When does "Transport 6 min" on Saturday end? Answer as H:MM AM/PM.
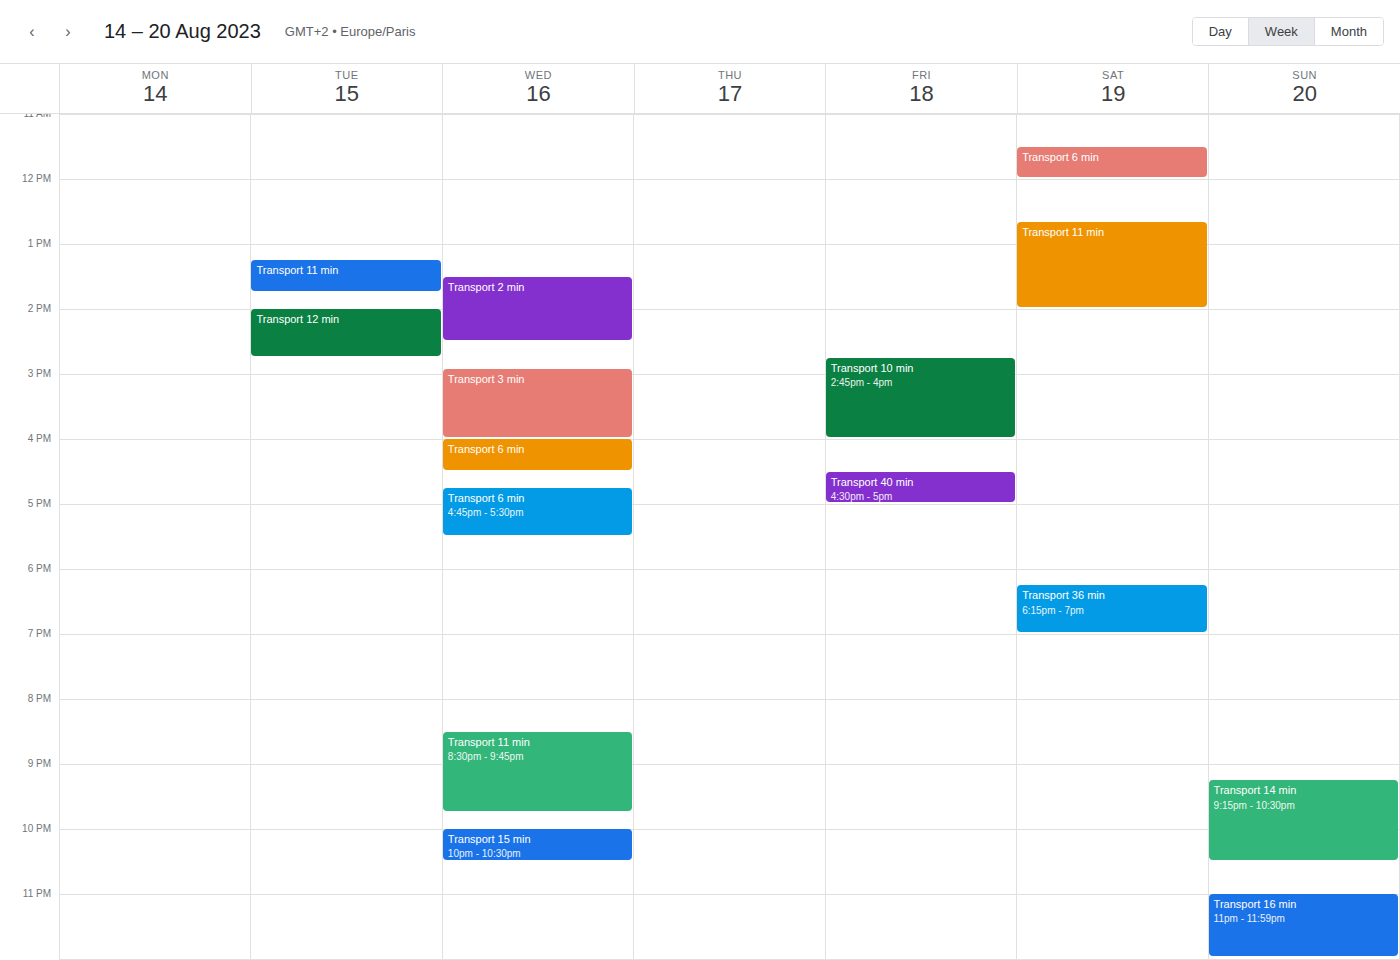
12:00 PM